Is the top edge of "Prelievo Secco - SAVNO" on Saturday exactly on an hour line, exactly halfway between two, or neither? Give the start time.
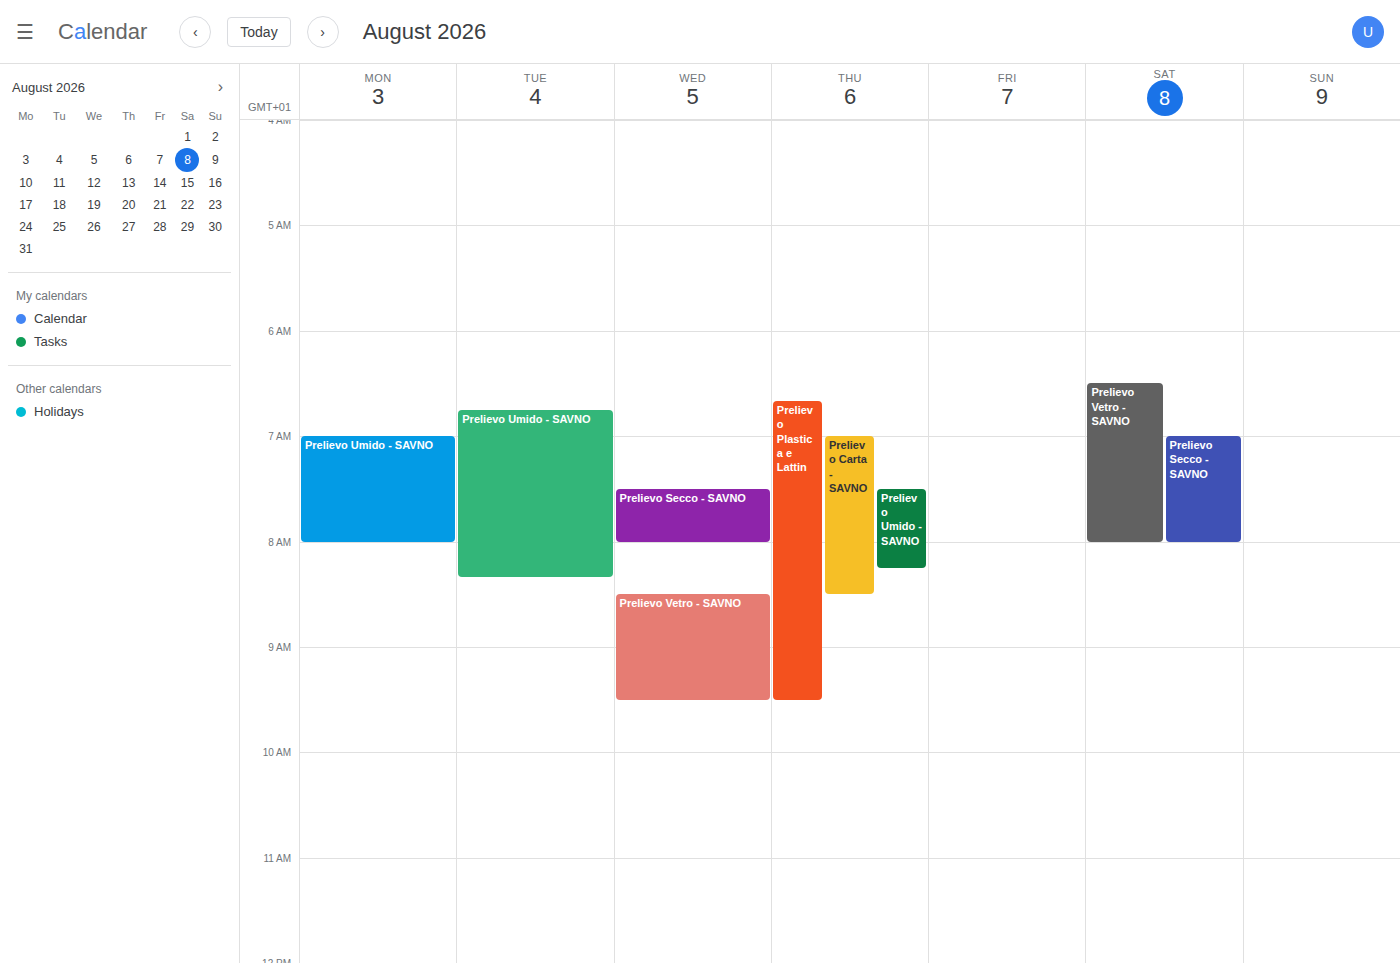
7:00 AM -- exactly on the 7 AM line.